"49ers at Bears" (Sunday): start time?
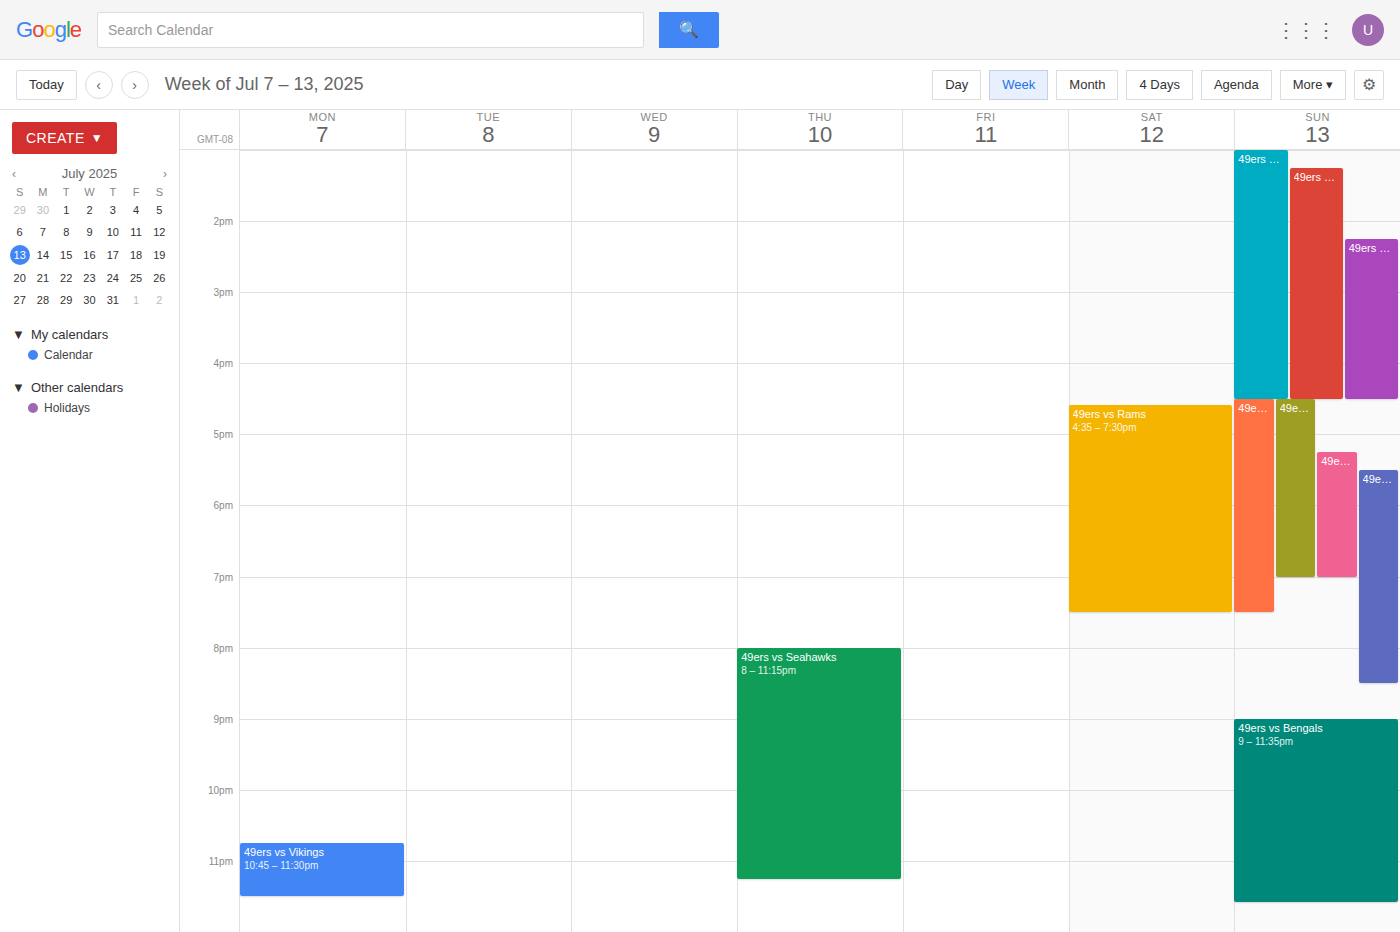
1:15 PM